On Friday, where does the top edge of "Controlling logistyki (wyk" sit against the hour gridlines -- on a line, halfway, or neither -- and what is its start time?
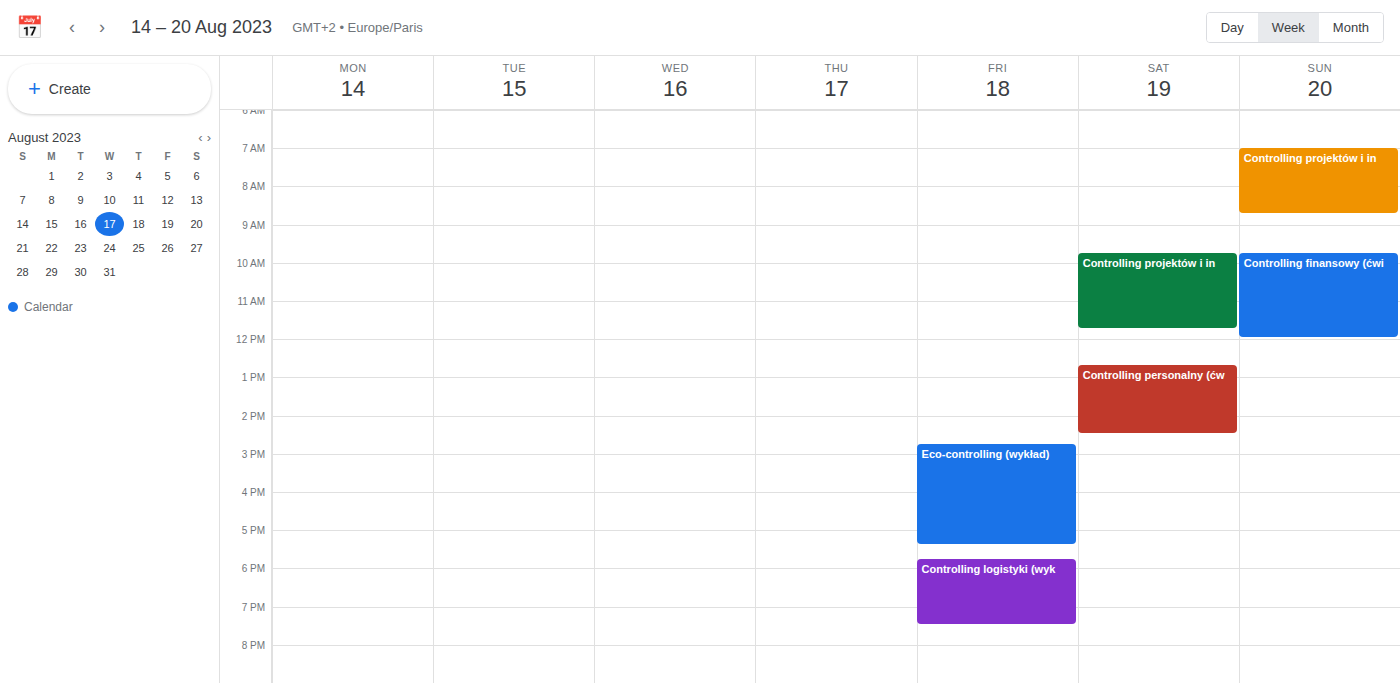
5:45 PM -- neither: three quarters of the way from the 5 PM line to the 6 PM line.